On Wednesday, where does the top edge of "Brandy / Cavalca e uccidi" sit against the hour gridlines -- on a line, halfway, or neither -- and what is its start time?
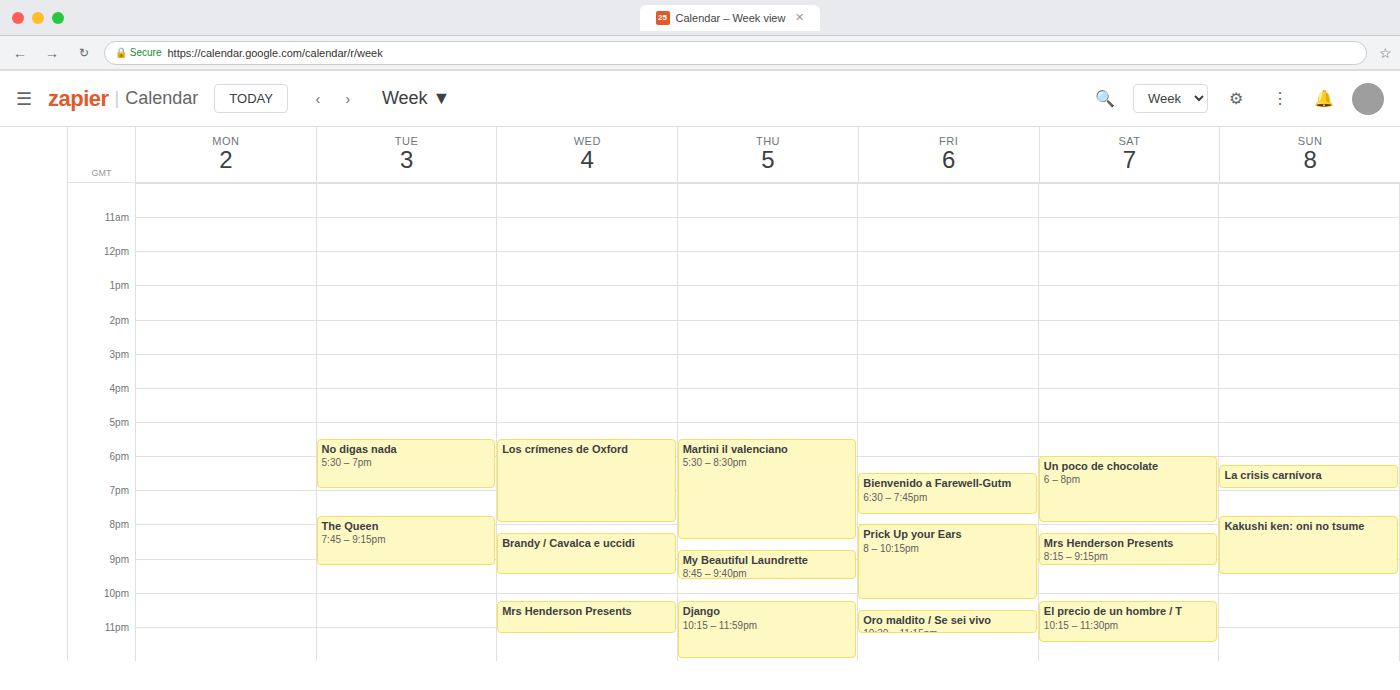
8:15 PM -- neither: a quarter of the way from the 8 PM line to the 9 PM line.